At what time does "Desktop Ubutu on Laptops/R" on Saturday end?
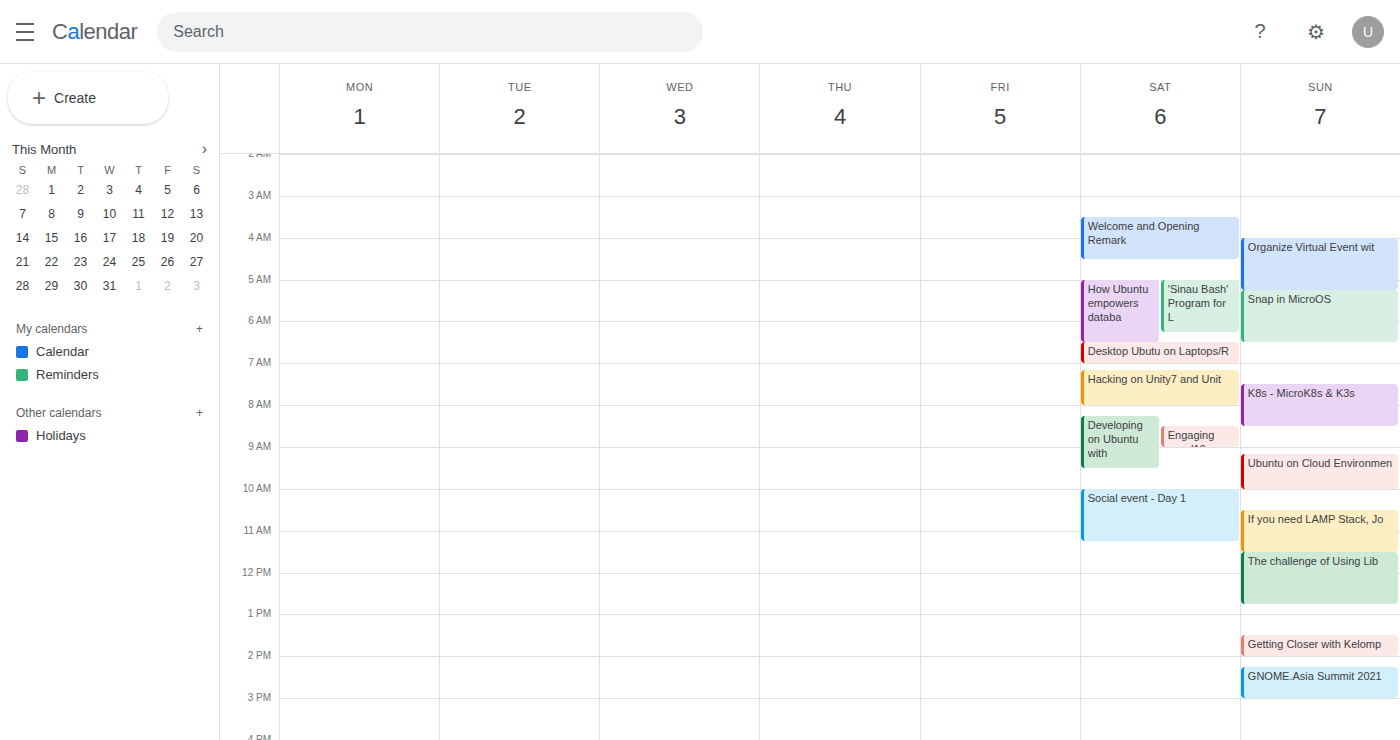
7:00 AM